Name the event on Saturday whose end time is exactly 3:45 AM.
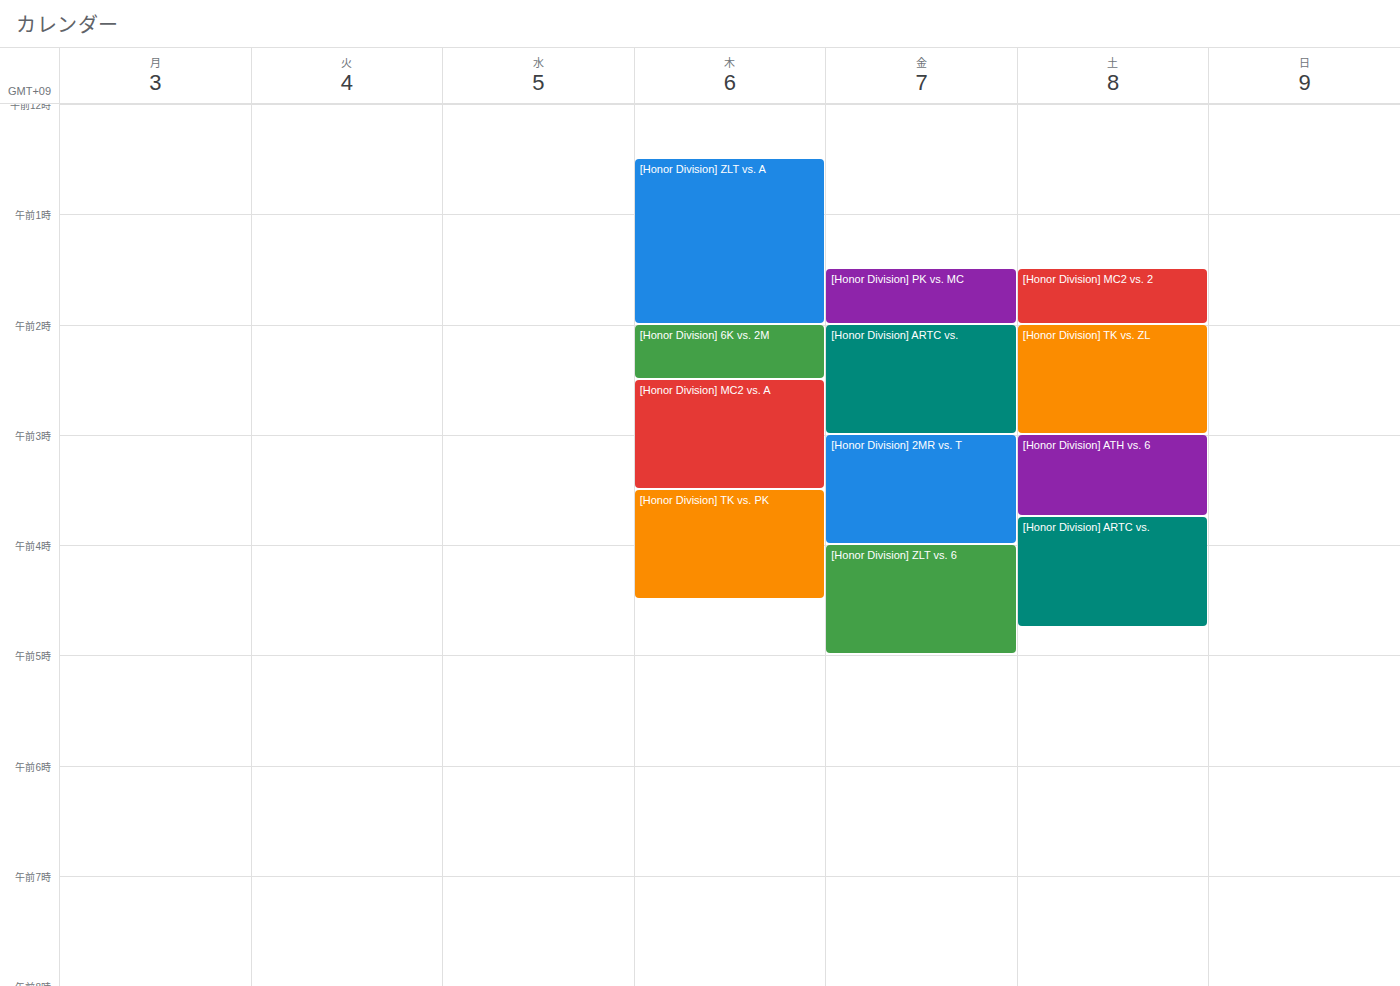
"[Honor Division] ATH vs. 6"